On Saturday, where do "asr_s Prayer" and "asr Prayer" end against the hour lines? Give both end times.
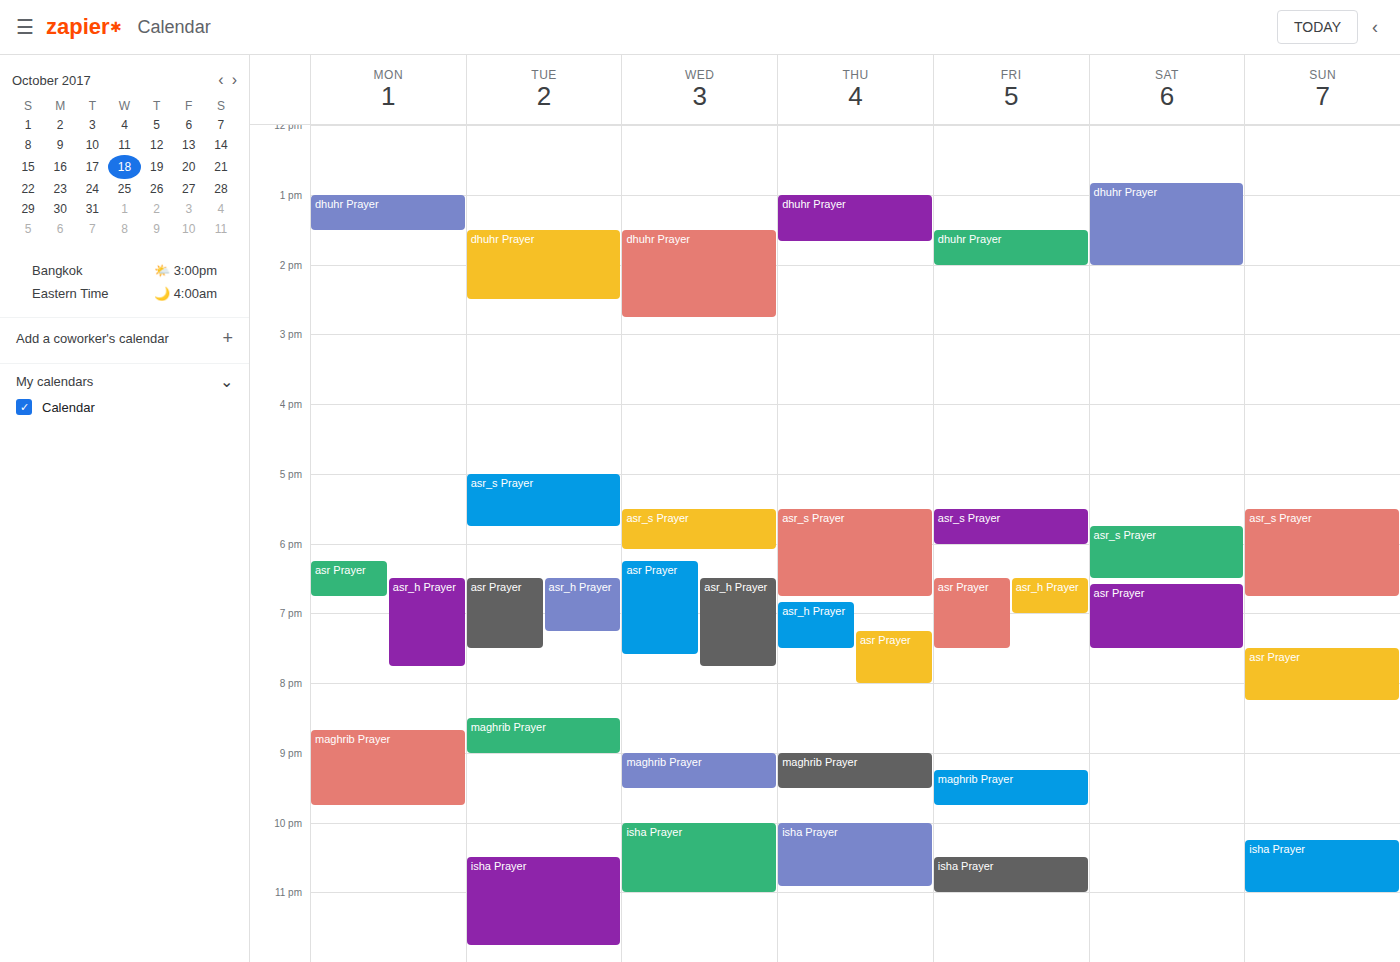
"asr_s Prayer": 6:30 PM, halfway between the 6 PM and 7 PM lines. "asr Prayer": 7:30 PM, halfway between the 7 PM and 8 PM lines.